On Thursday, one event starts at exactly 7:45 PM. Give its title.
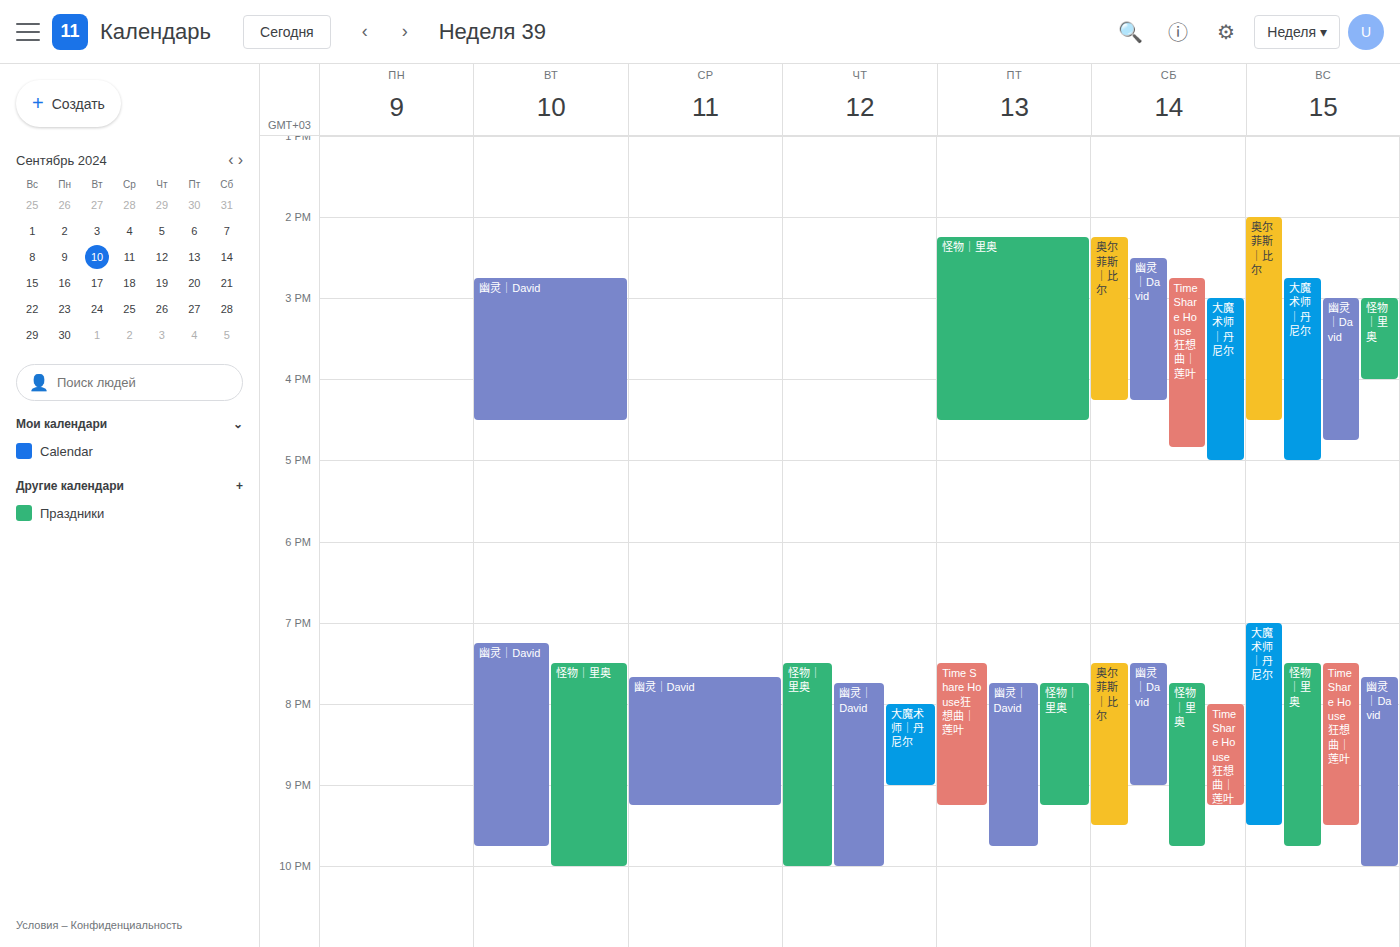
"幽灵｜David"